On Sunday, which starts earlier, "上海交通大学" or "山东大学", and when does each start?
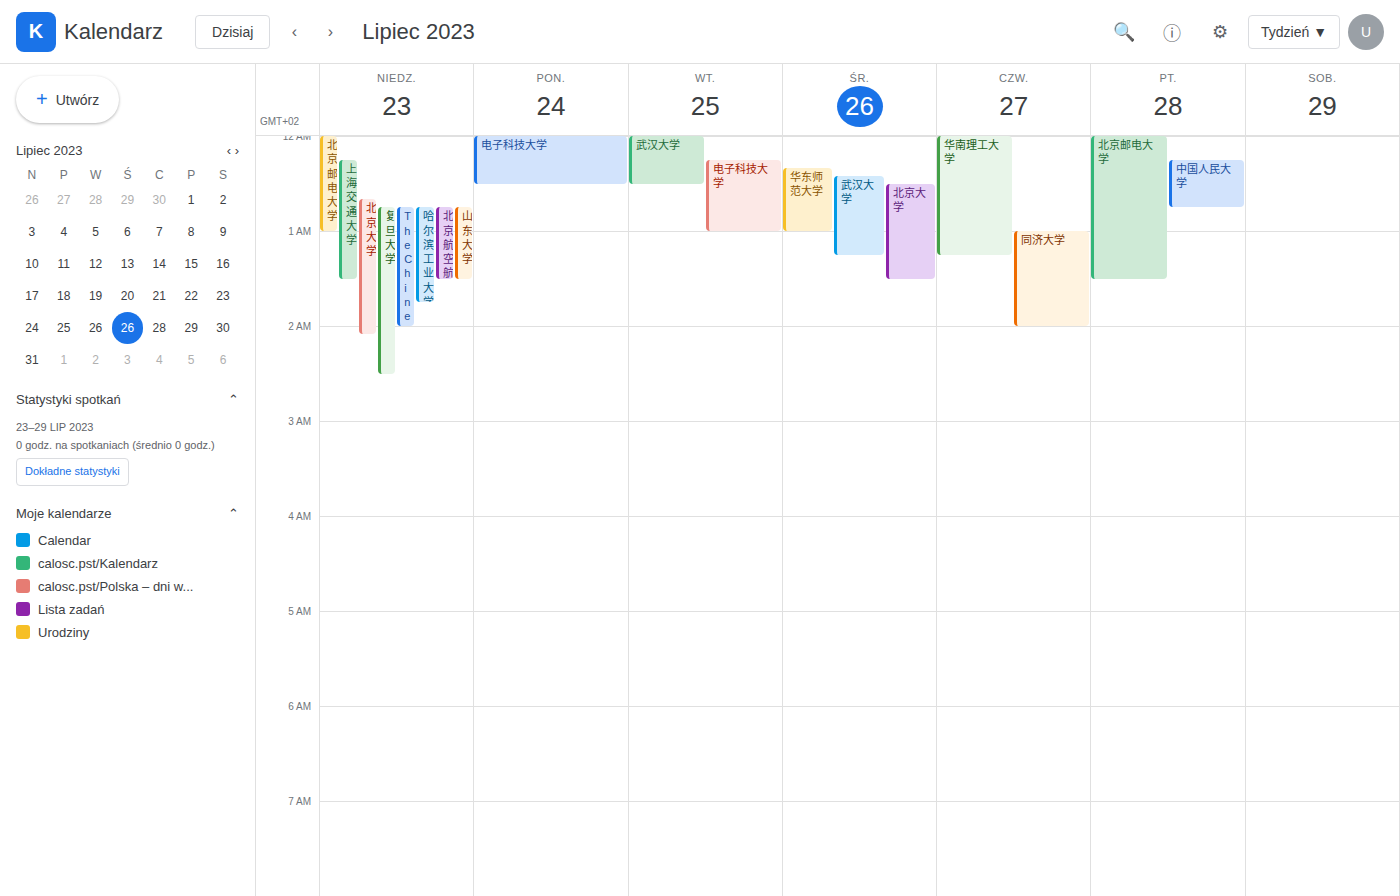
"上海交通大学" 12:15 AM; "山东大学" 12:45 AM.